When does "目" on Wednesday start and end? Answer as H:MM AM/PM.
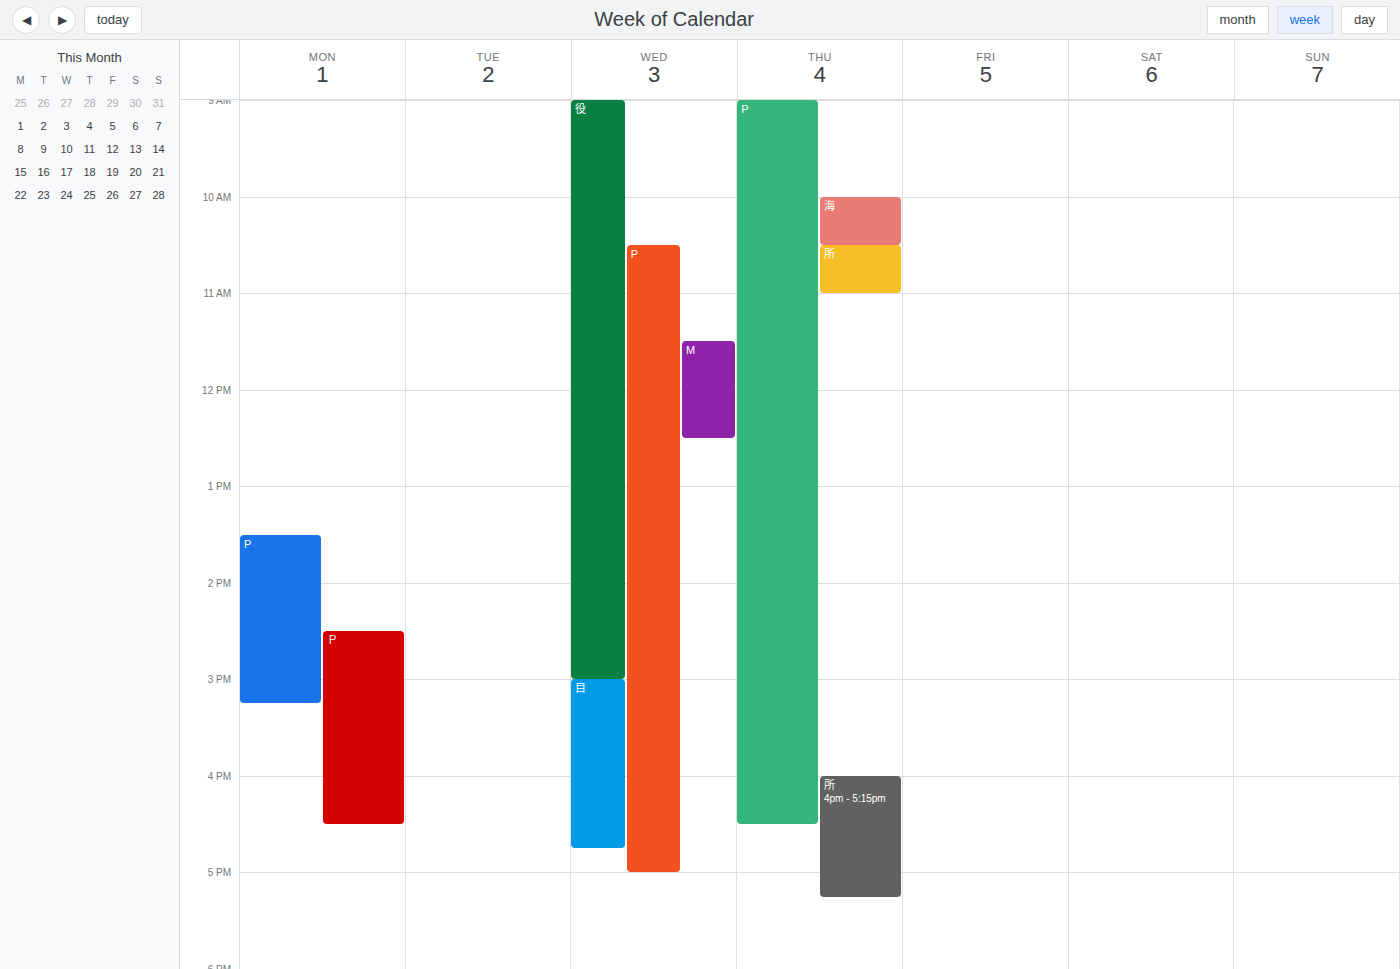
3:00 PM to 4:45 PM